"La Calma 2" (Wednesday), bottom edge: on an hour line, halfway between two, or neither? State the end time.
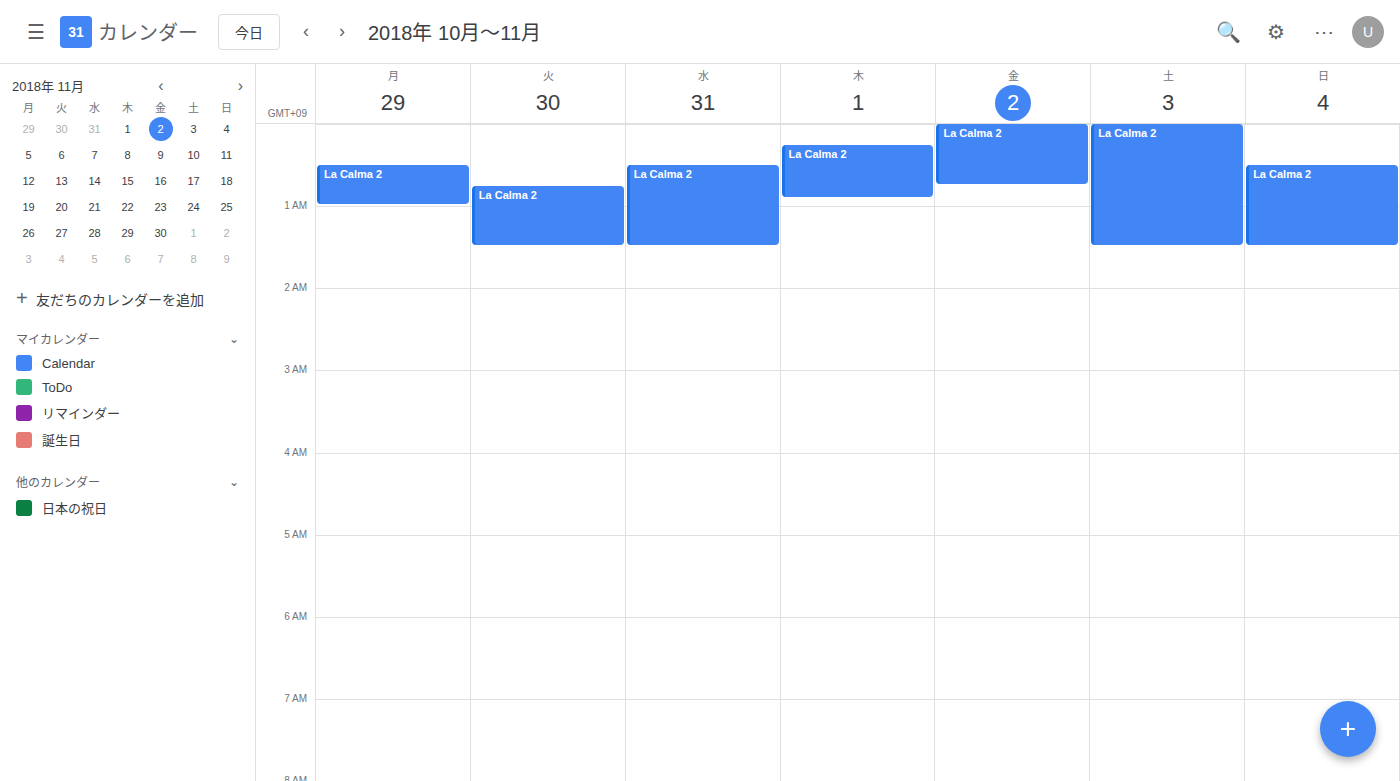
1:30 AM -- halfway between the 1 AM and 2 AM lines.